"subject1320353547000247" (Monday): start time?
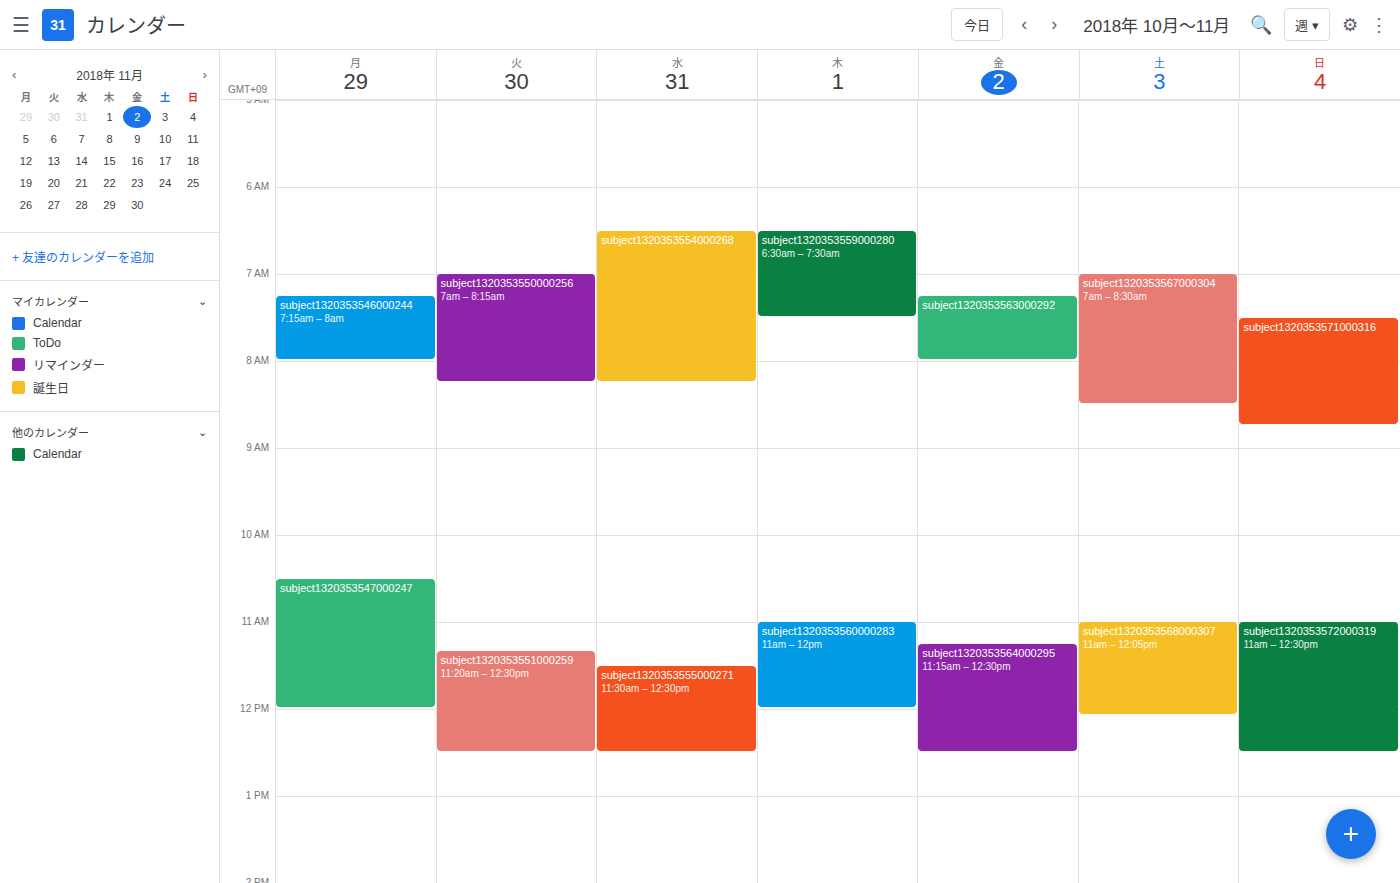
10:30 AM